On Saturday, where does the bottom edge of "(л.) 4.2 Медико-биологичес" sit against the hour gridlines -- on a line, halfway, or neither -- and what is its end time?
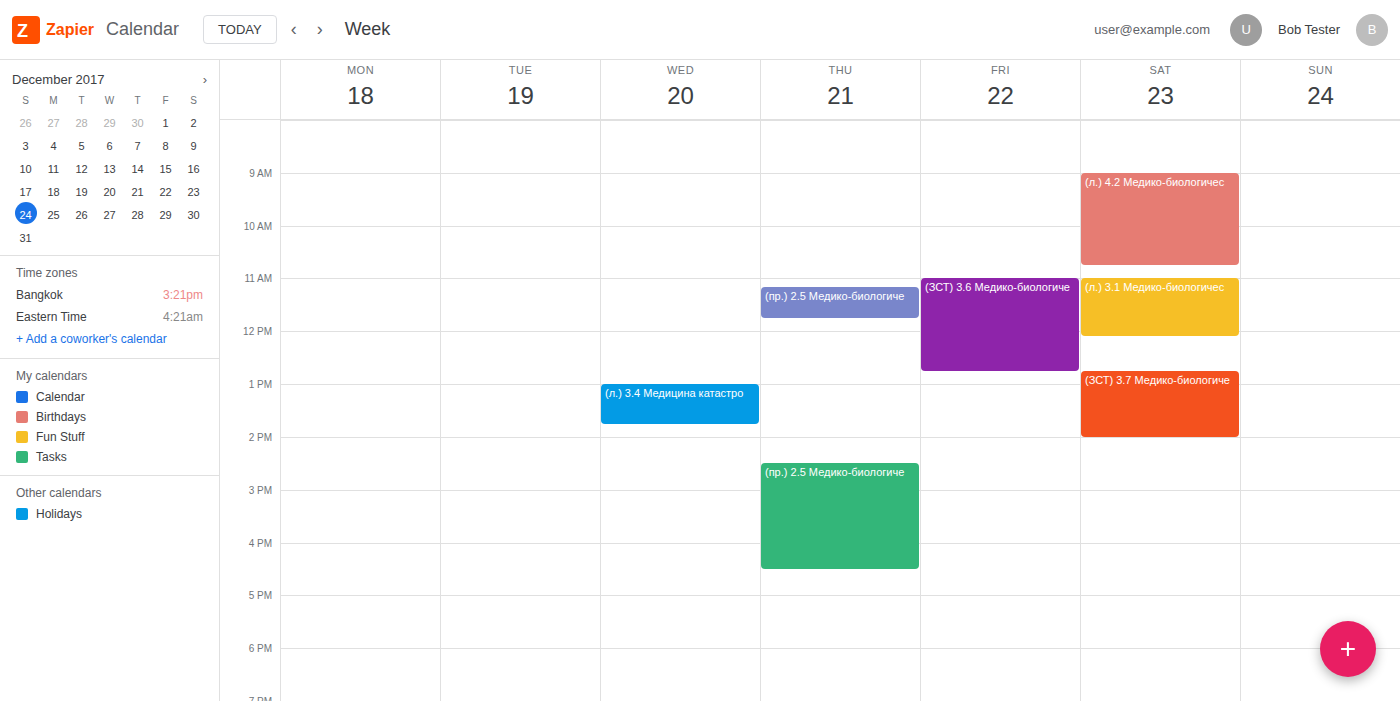
10:45 AM -- neither: three quarters of the way from the 10 AM line to the 11 AM line.